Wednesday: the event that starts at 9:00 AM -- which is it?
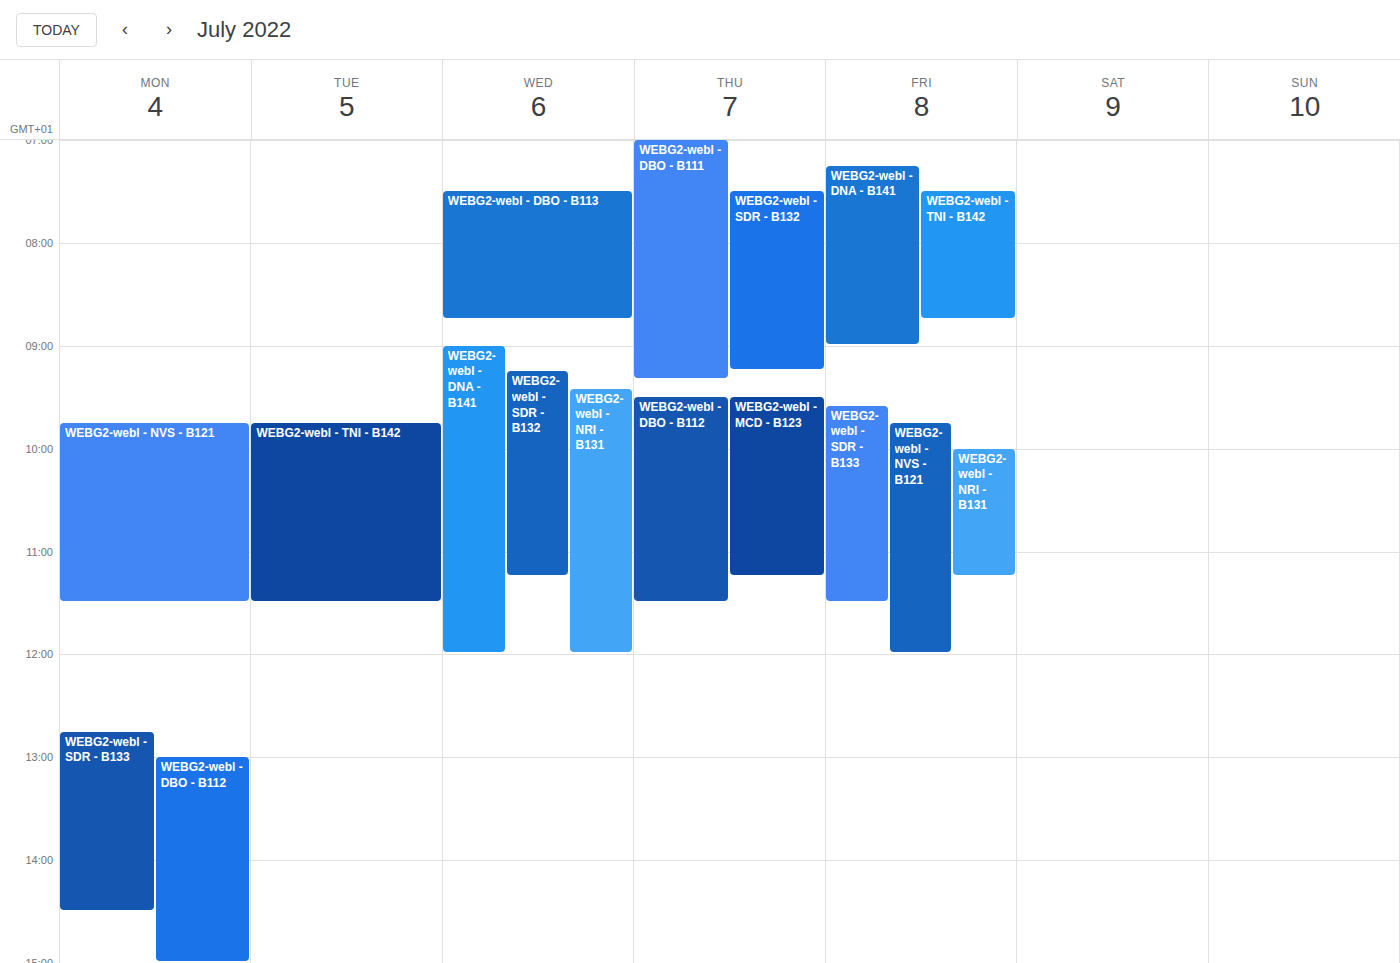
"WEBG2-webl - DNA - B141"